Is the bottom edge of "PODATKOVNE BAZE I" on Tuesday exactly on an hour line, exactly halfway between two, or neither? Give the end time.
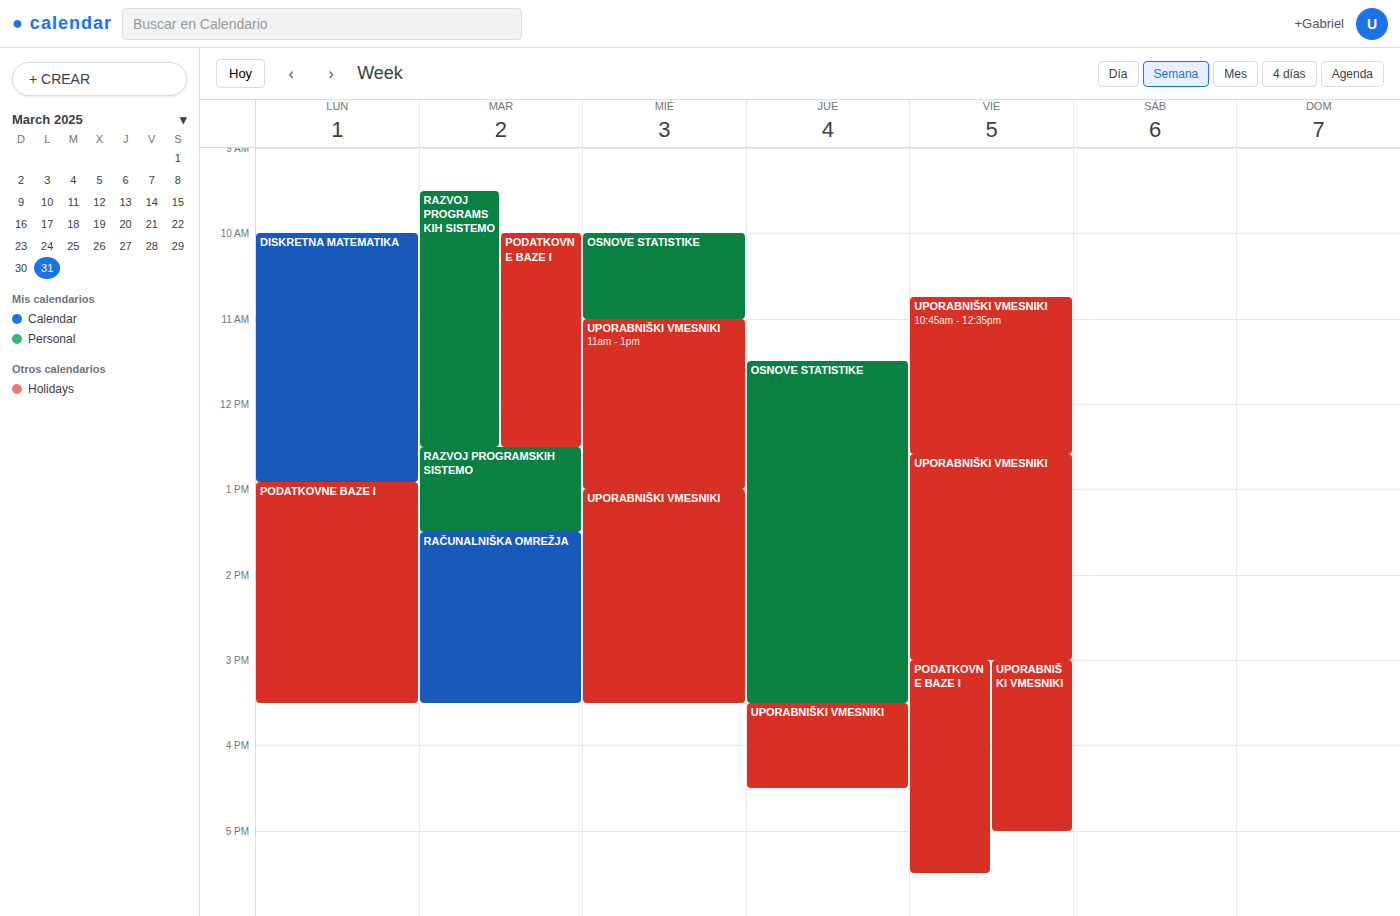
12:30 PM -- halfway between the 12 PM and 1 PM lines.